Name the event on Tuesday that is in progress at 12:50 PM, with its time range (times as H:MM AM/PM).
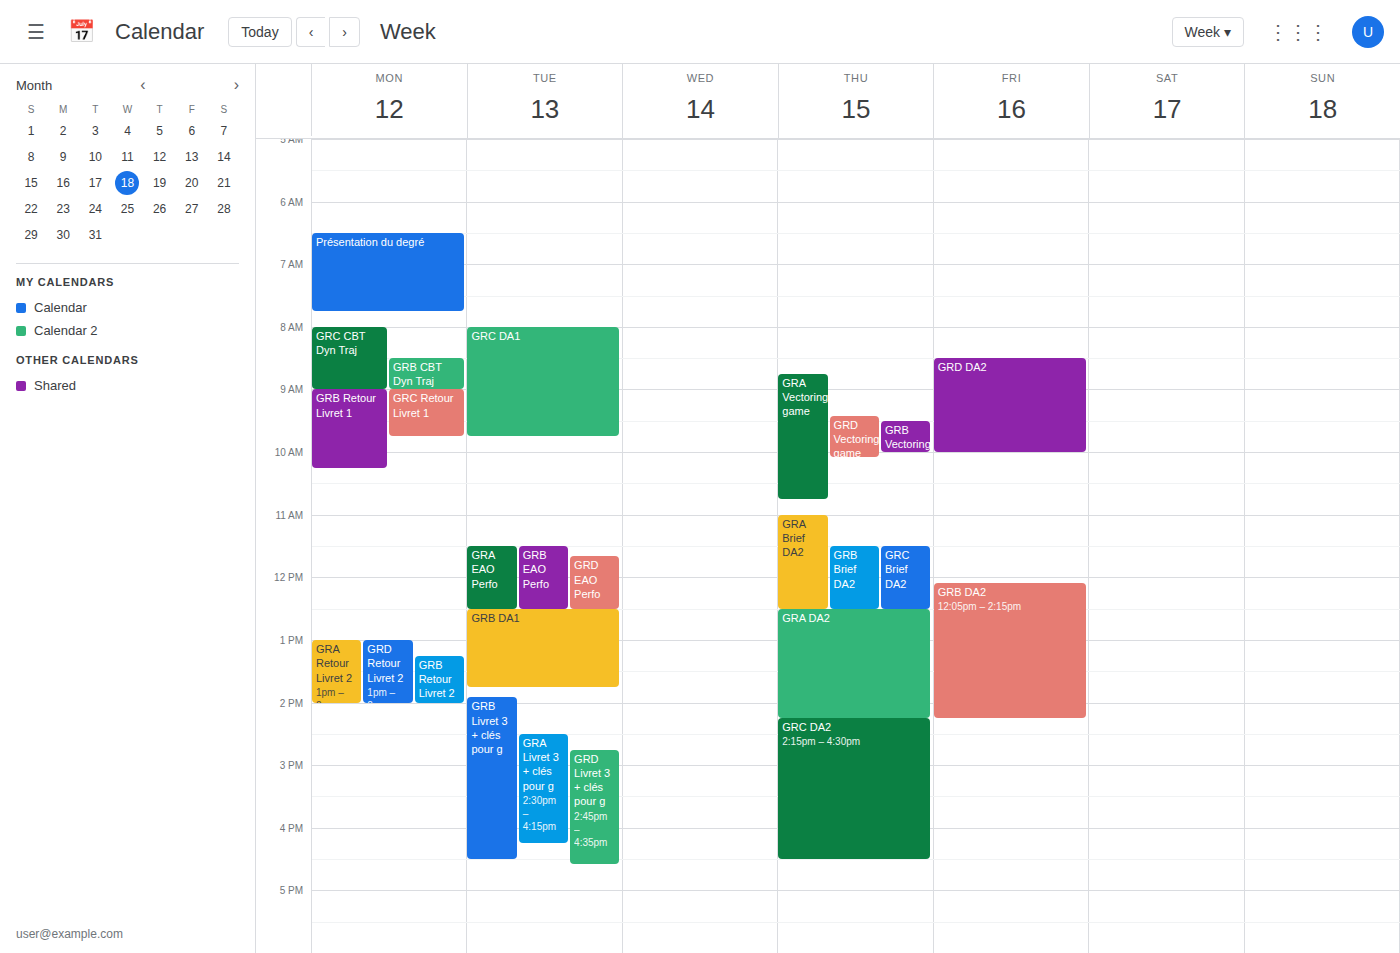
"GRB DA1", 12:30 PM to 1:45 PM